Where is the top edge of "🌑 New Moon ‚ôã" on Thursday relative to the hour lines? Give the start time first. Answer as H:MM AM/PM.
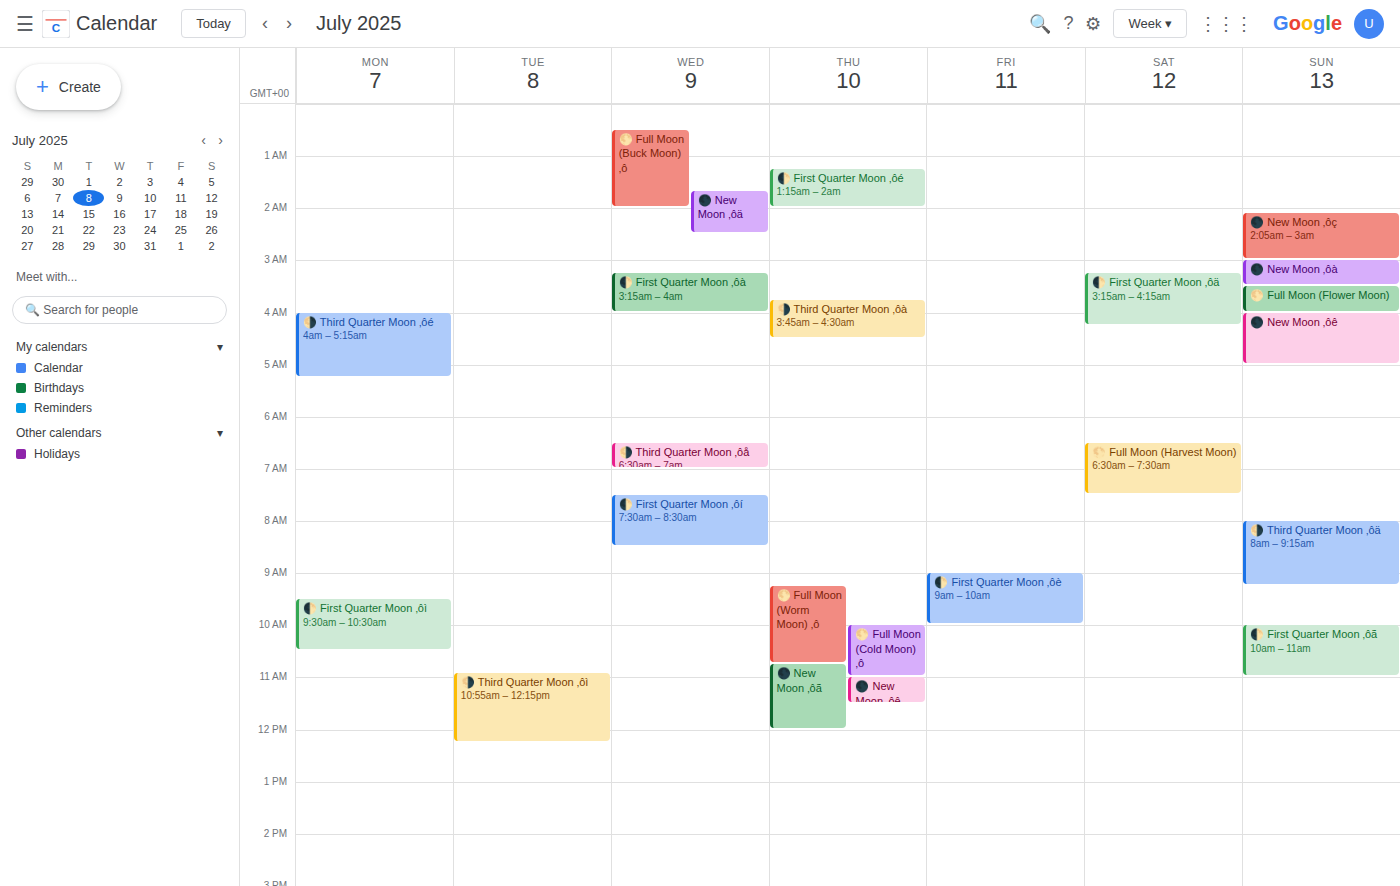
10:45 AM -- neither: three quarters of the way from the 10 AM line to the 11 AM line.